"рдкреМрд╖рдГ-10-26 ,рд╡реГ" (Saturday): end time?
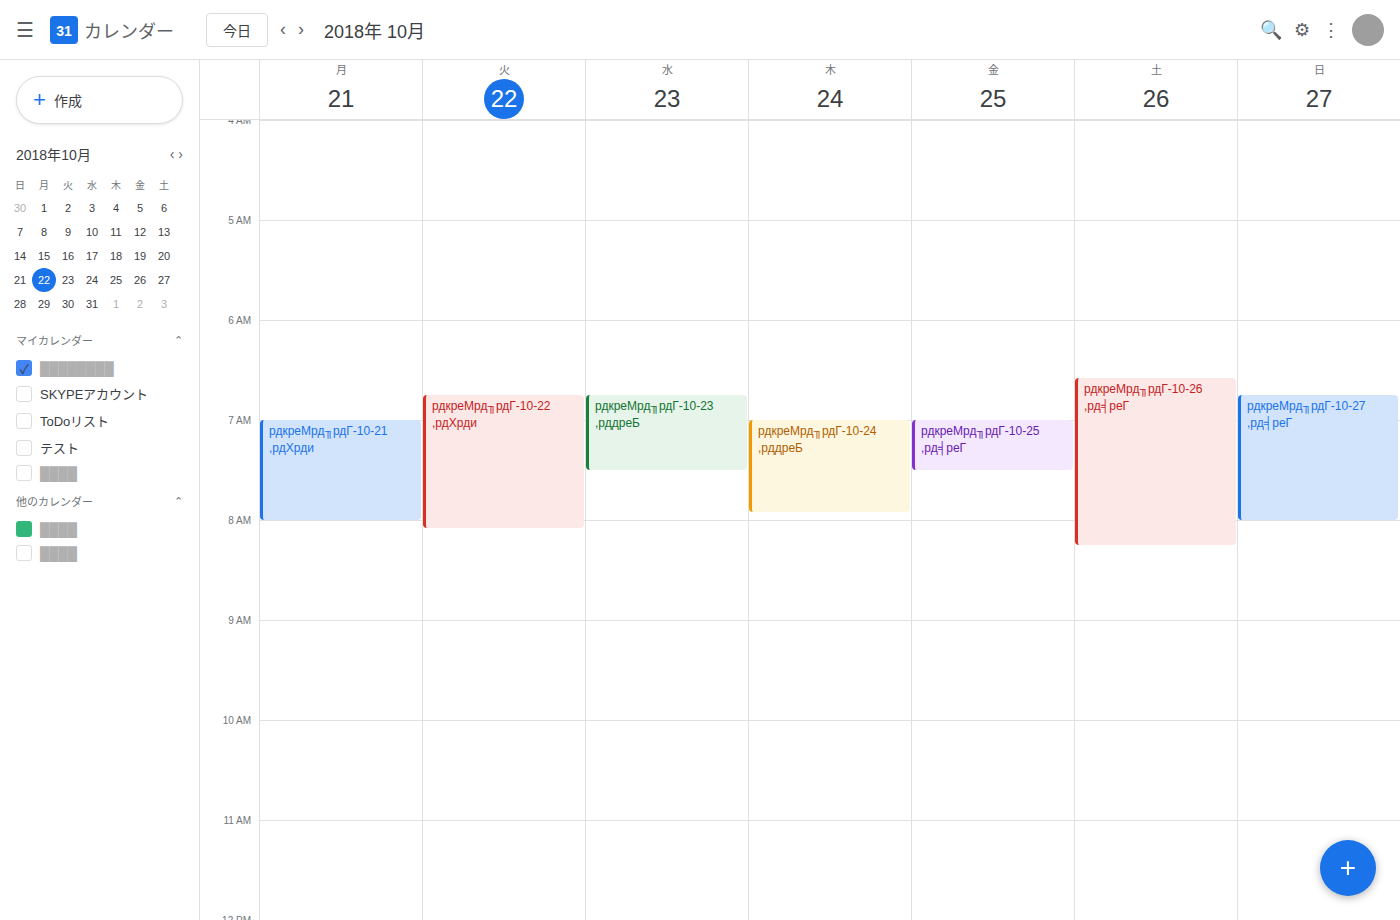
8:15 AM